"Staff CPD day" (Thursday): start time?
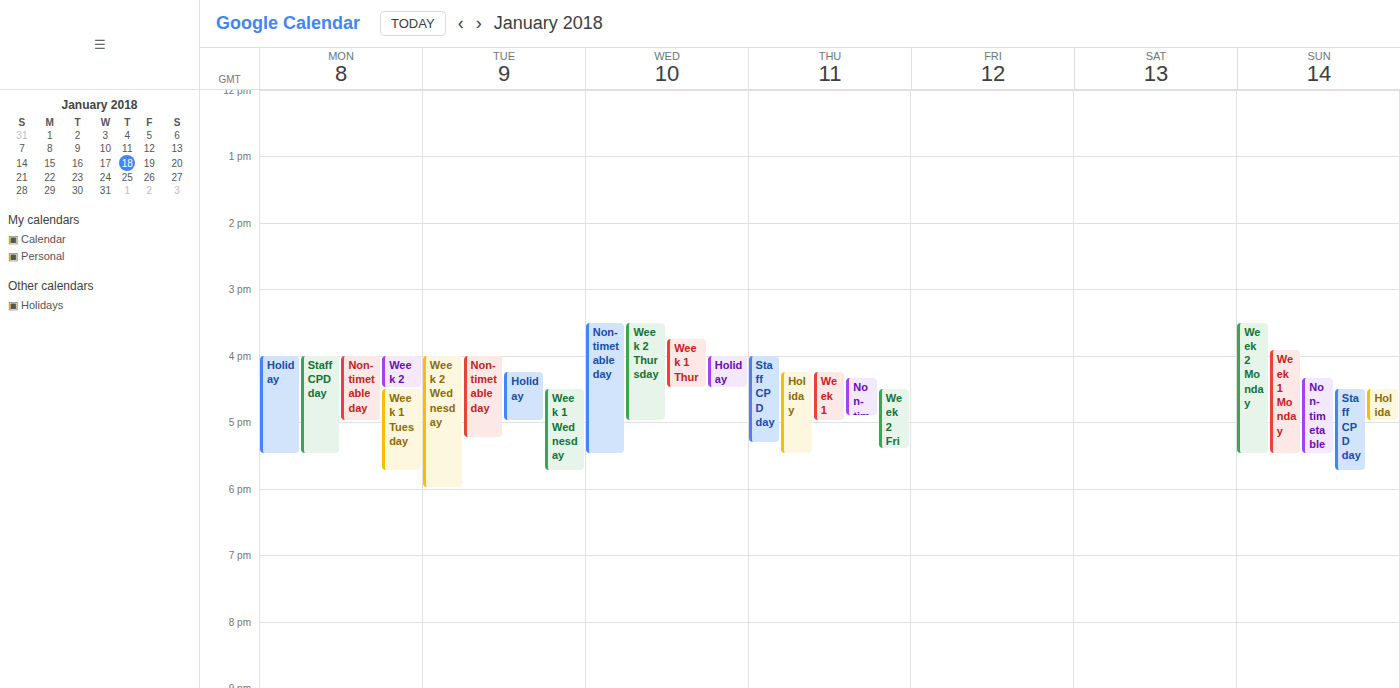
4:00 PM